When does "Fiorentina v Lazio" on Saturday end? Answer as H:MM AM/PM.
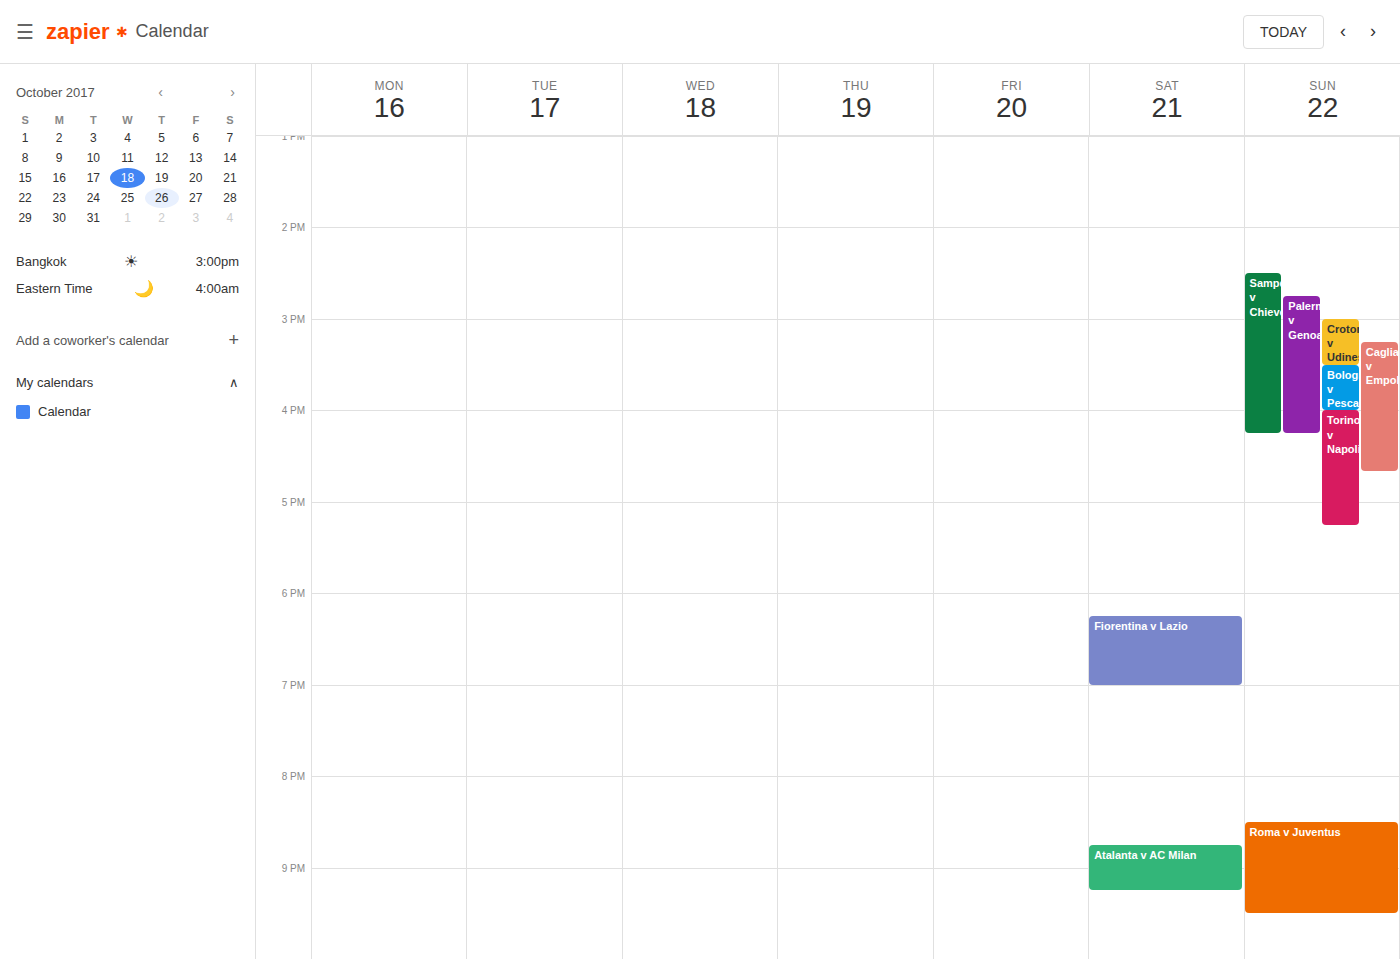
7:00 PM